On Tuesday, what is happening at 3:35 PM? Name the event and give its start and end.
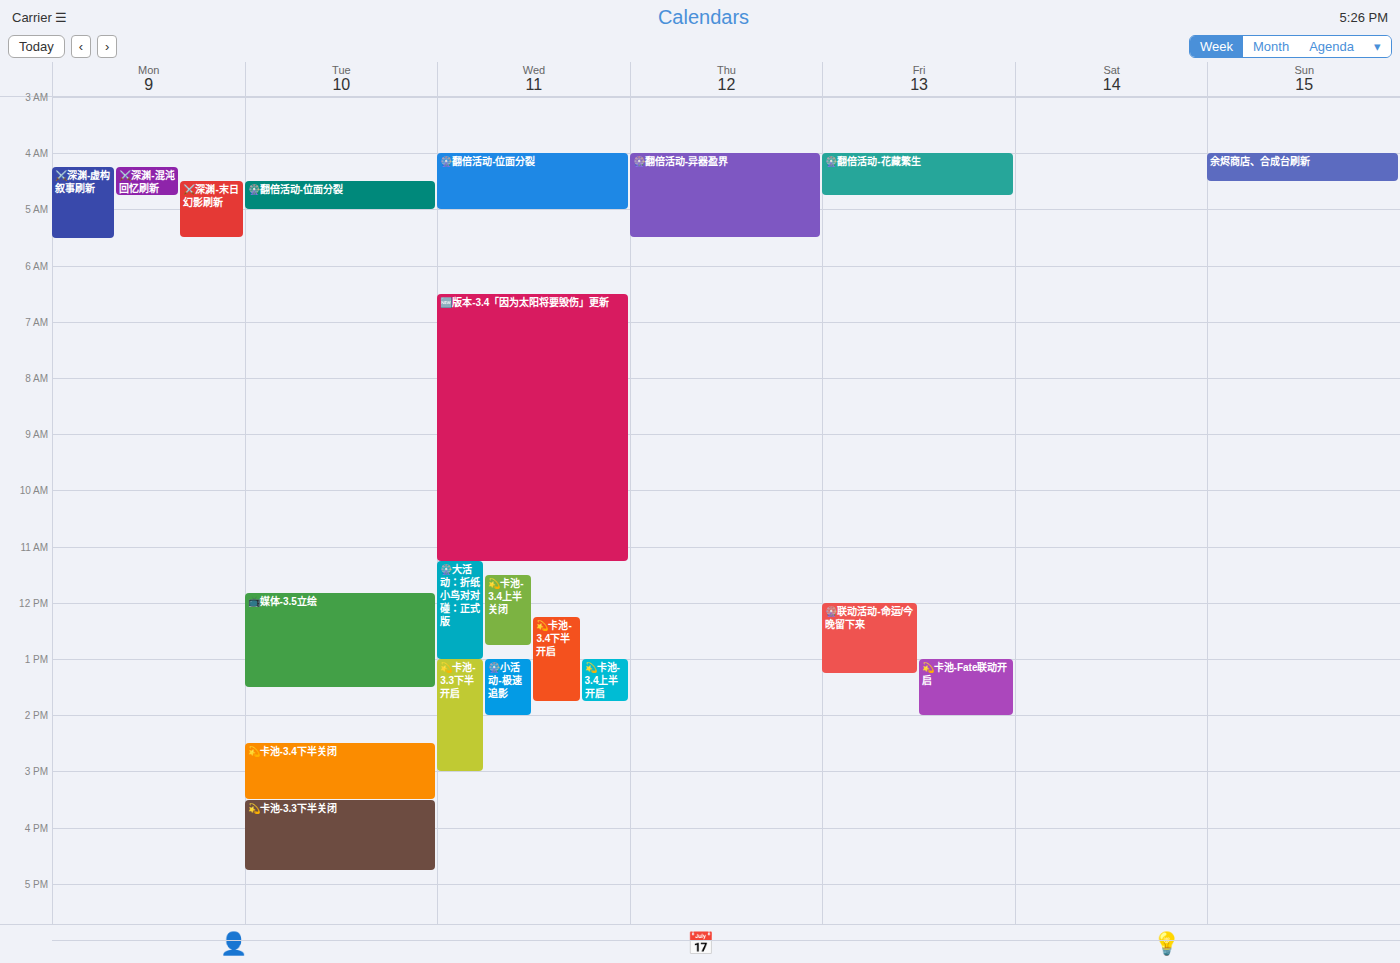
"💫卡池-3.3下半关闭", 3:30 PM to 4:45 PM